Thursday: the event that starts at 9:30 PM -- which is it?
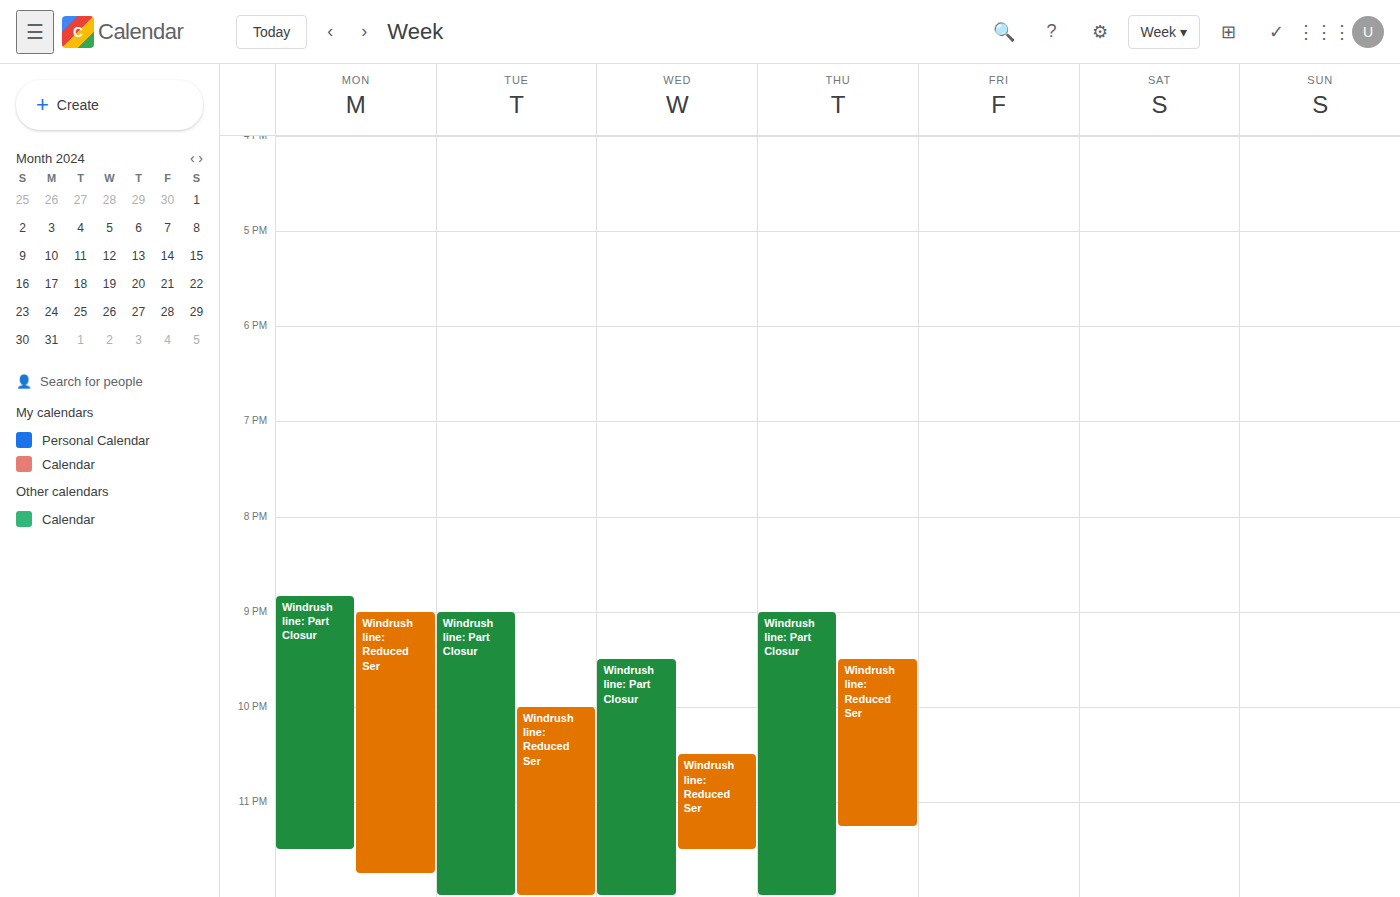
"Windrush line: Reduced Ser"